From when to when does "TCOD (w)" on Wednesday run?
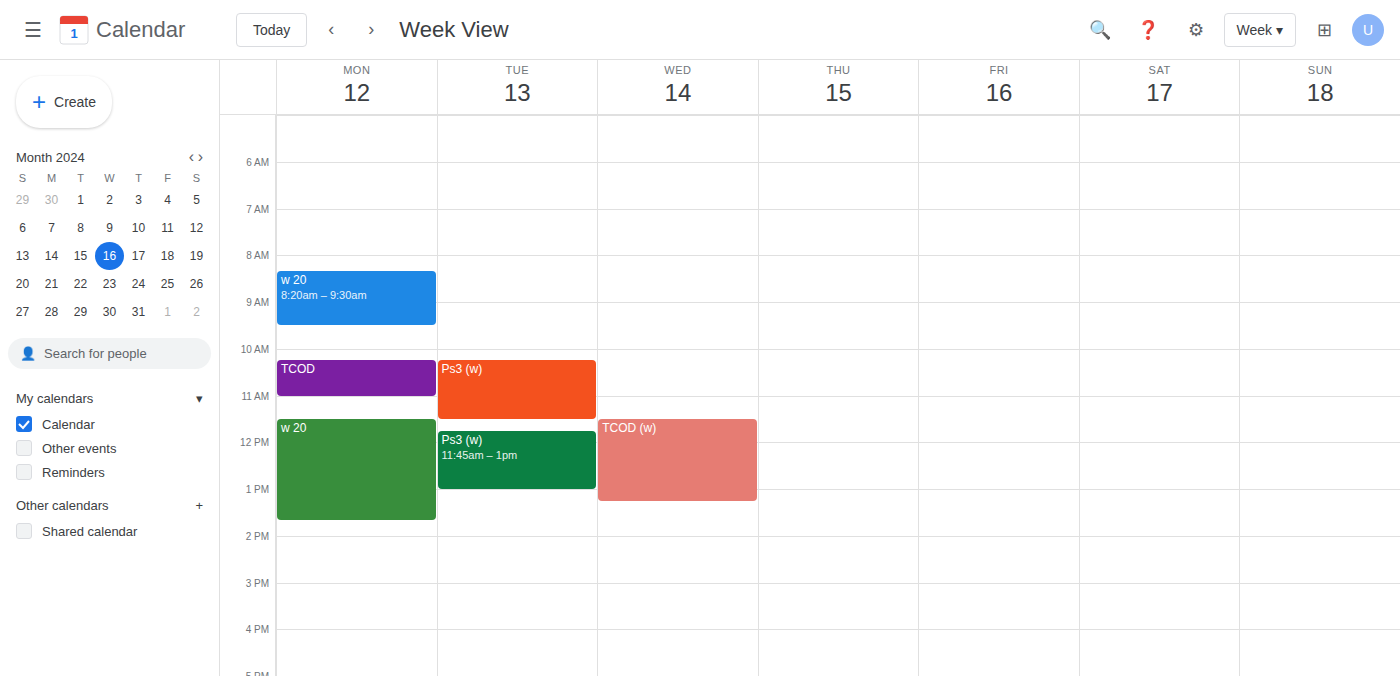
11:30 to 13:15